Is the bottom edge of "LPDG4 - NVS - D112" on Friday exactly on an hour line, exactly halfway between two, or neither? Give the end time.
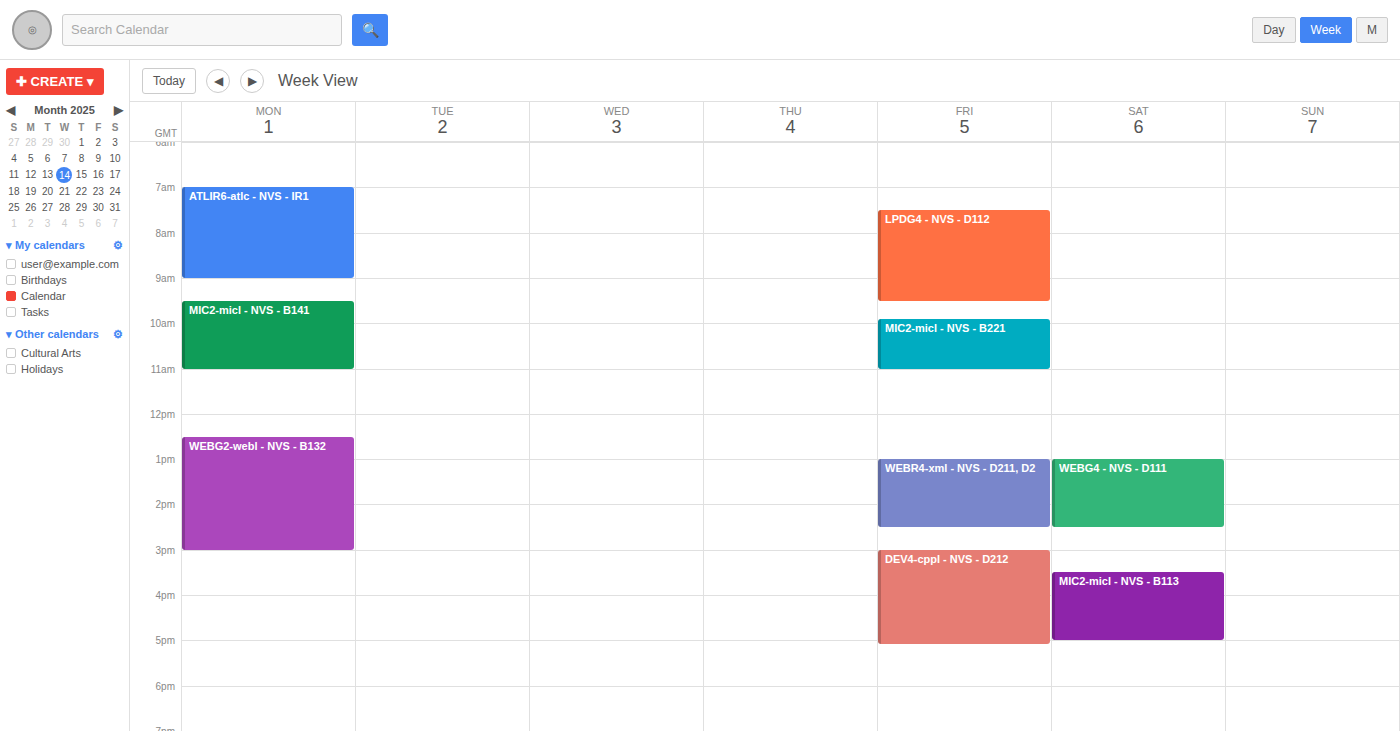
9:30 AM -- halfway between the 9 AM and 10 AM lines.